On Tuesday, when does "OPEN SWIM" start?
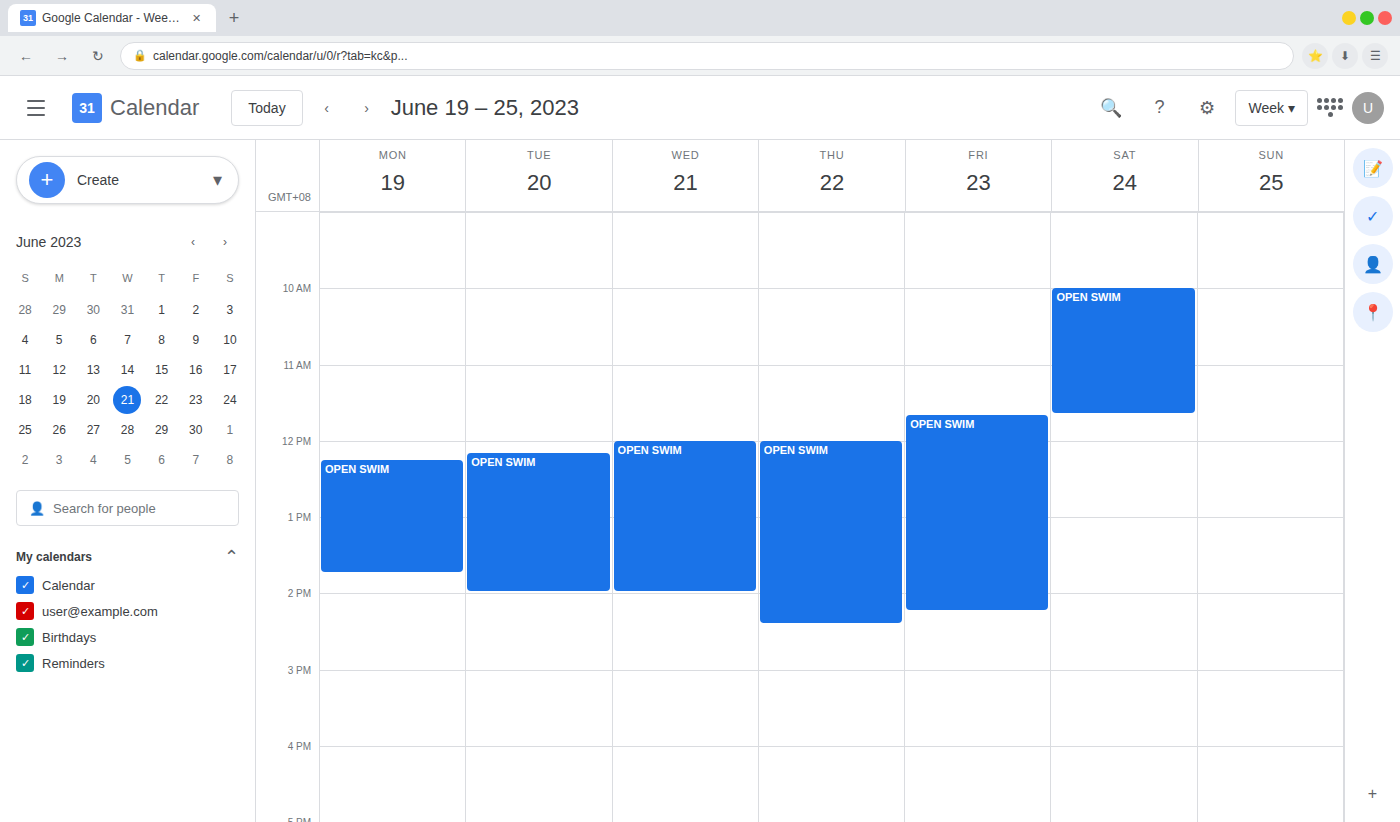
12:10 PM